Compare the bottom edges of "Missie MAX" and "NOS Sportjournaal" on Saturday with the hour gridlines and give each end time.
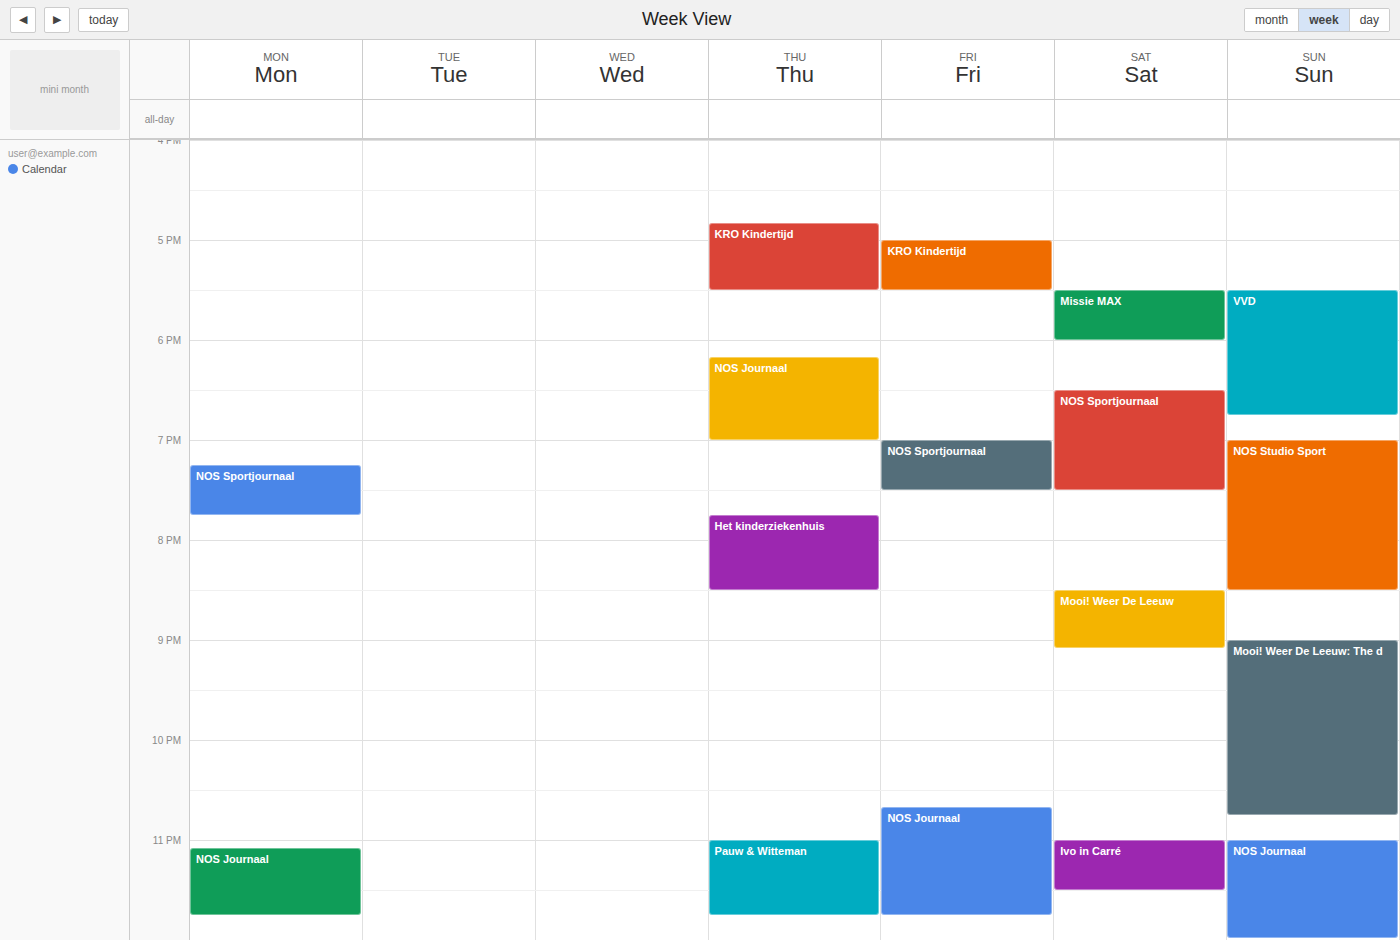
"Missie MAX": 18:00, exactly on the 18:00 line. "NOS Sportjournaal": 19:30, halfway between the 19:00 and 20:00 lines.